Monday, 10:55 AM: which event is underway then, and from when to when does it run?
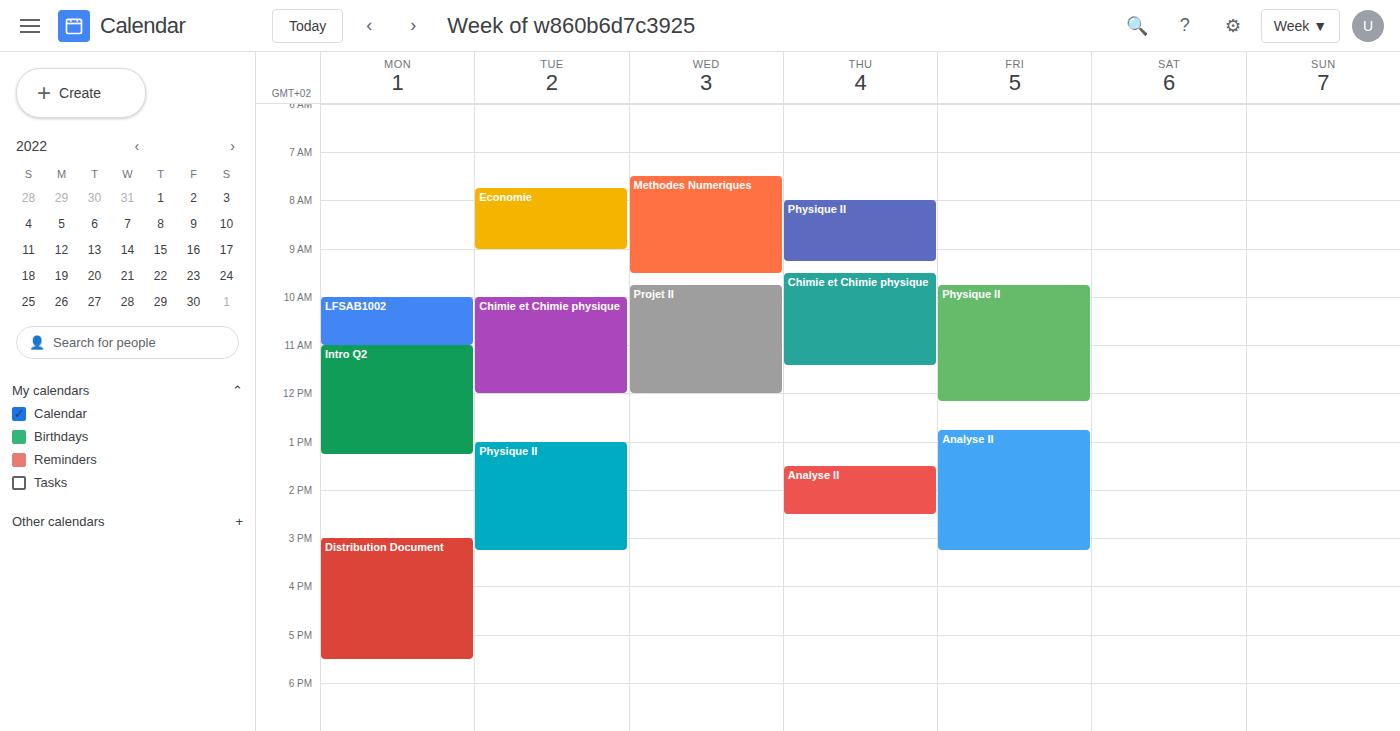
"LFSAB1002", 10:00 AM to 11:00 AM